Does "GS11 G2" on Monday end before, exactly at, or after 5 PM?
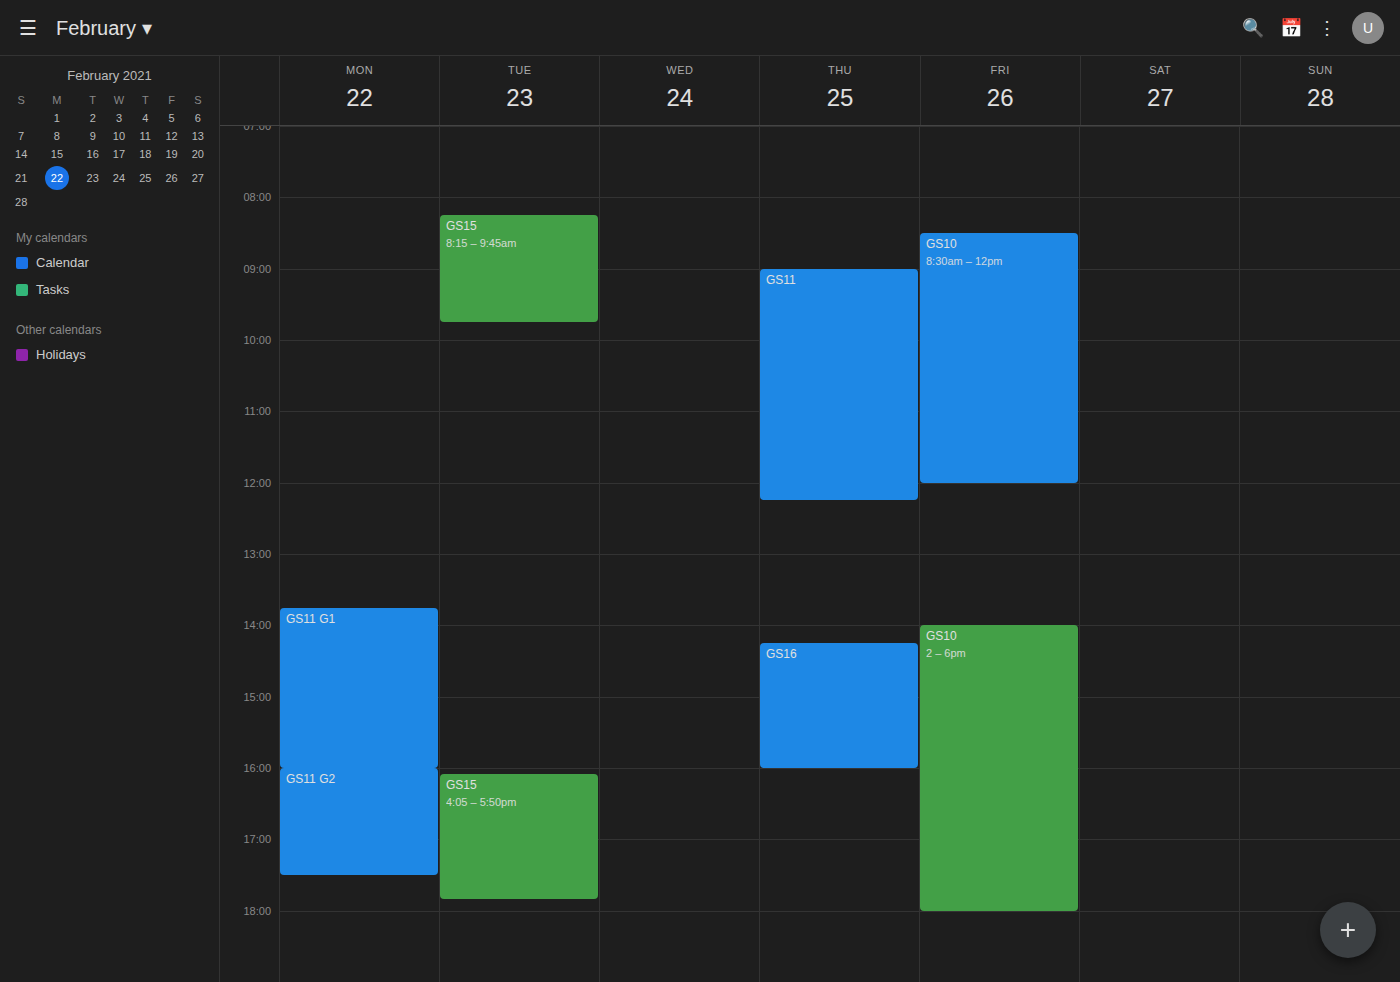
5:30 PM -- after 5 PM, 30 minutes below the 5 PM line.